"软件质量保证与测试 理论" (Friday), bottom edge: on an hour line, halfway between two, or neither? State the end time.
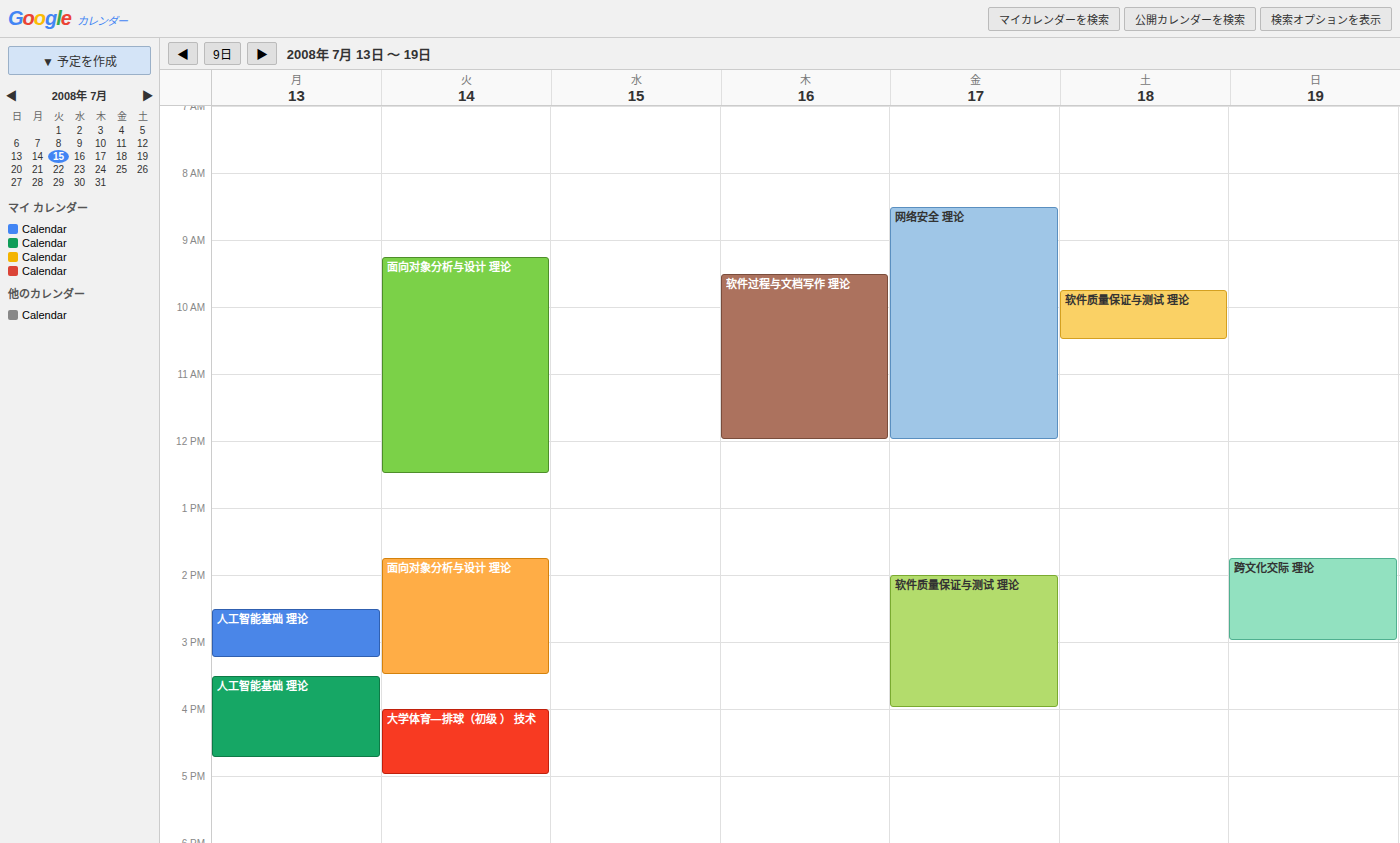
4:00 PM -- exactly on the 4 PM line.